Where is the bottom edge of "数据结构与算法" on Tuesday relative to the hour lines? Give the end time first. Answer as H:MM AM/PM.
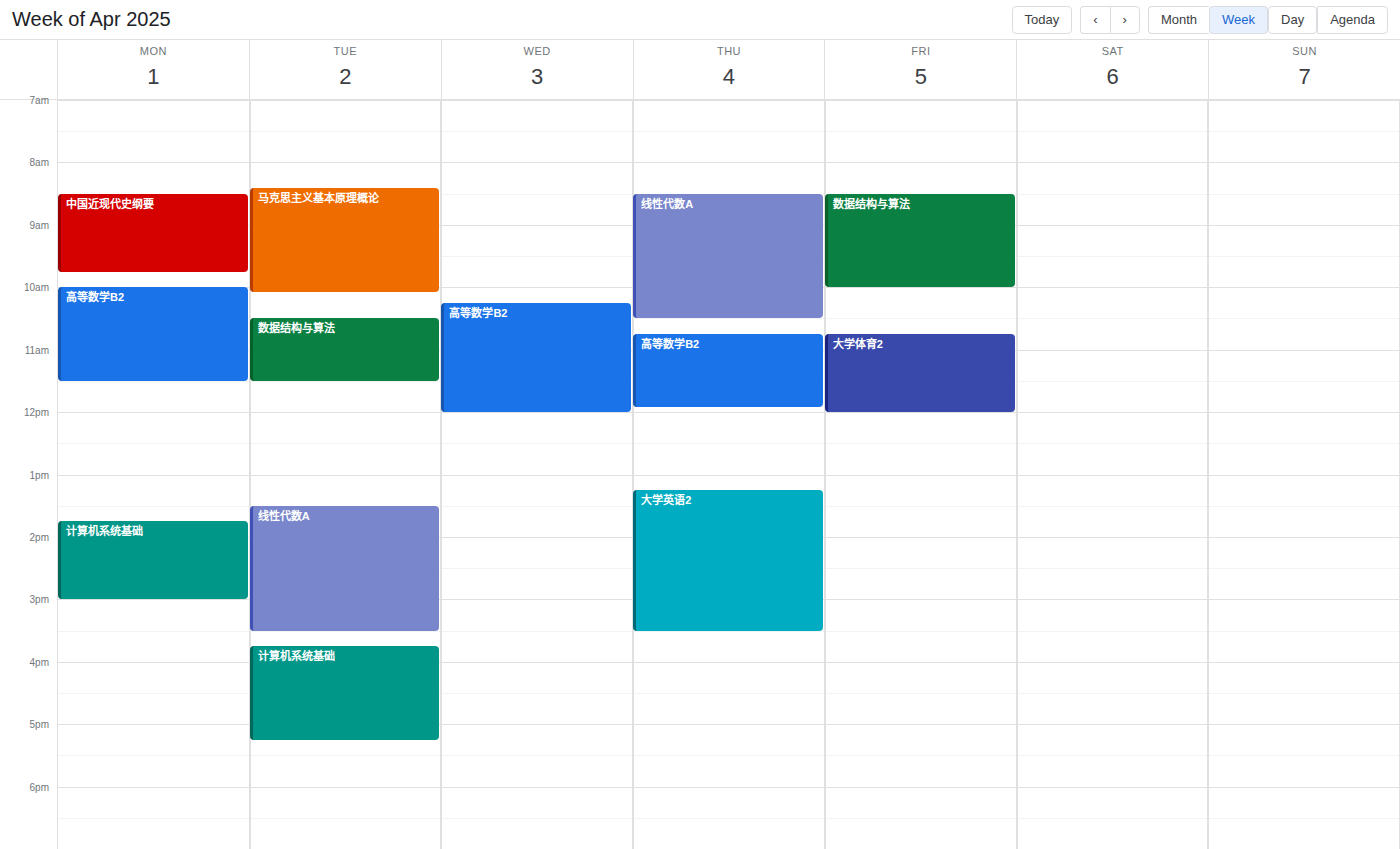
11:30 AM -- halfway between the 11 AM and 12 PM lines.